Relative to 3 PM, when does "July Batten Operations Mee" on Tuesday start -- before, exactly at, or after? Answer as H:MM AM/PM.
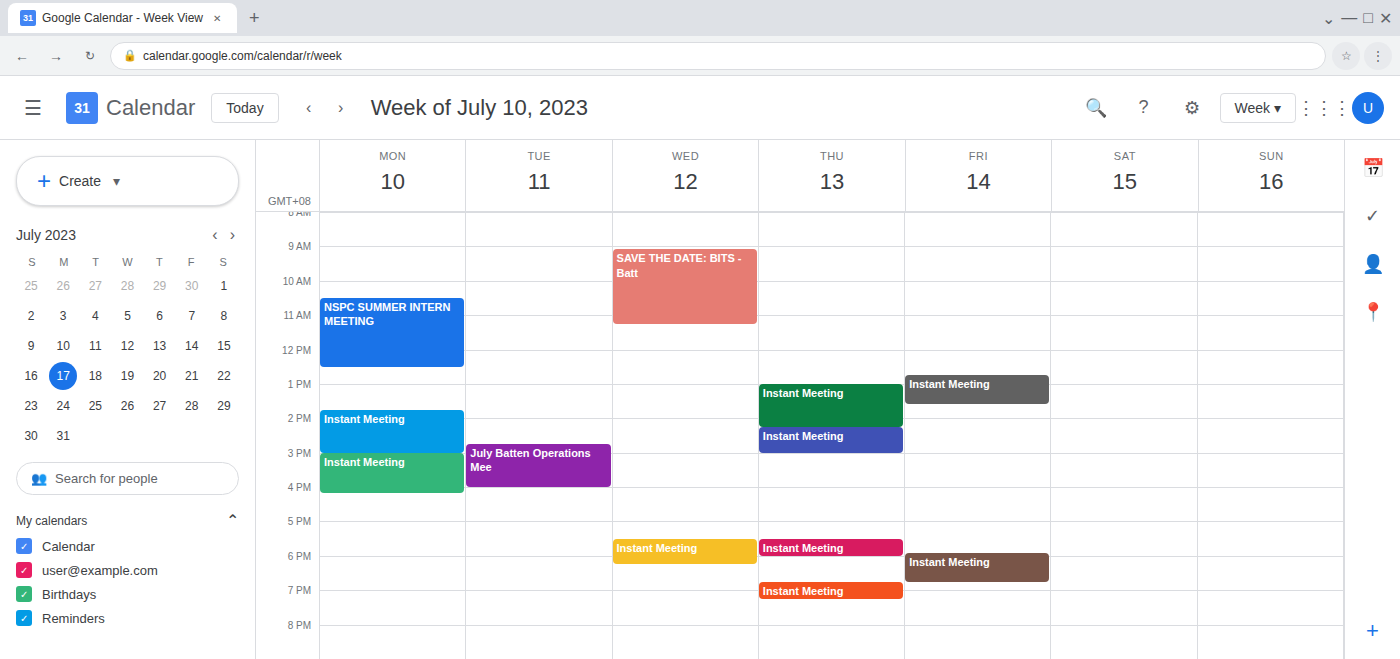
2:45 PM -- before 3 PM, 15 minutes above the 3 PM line.